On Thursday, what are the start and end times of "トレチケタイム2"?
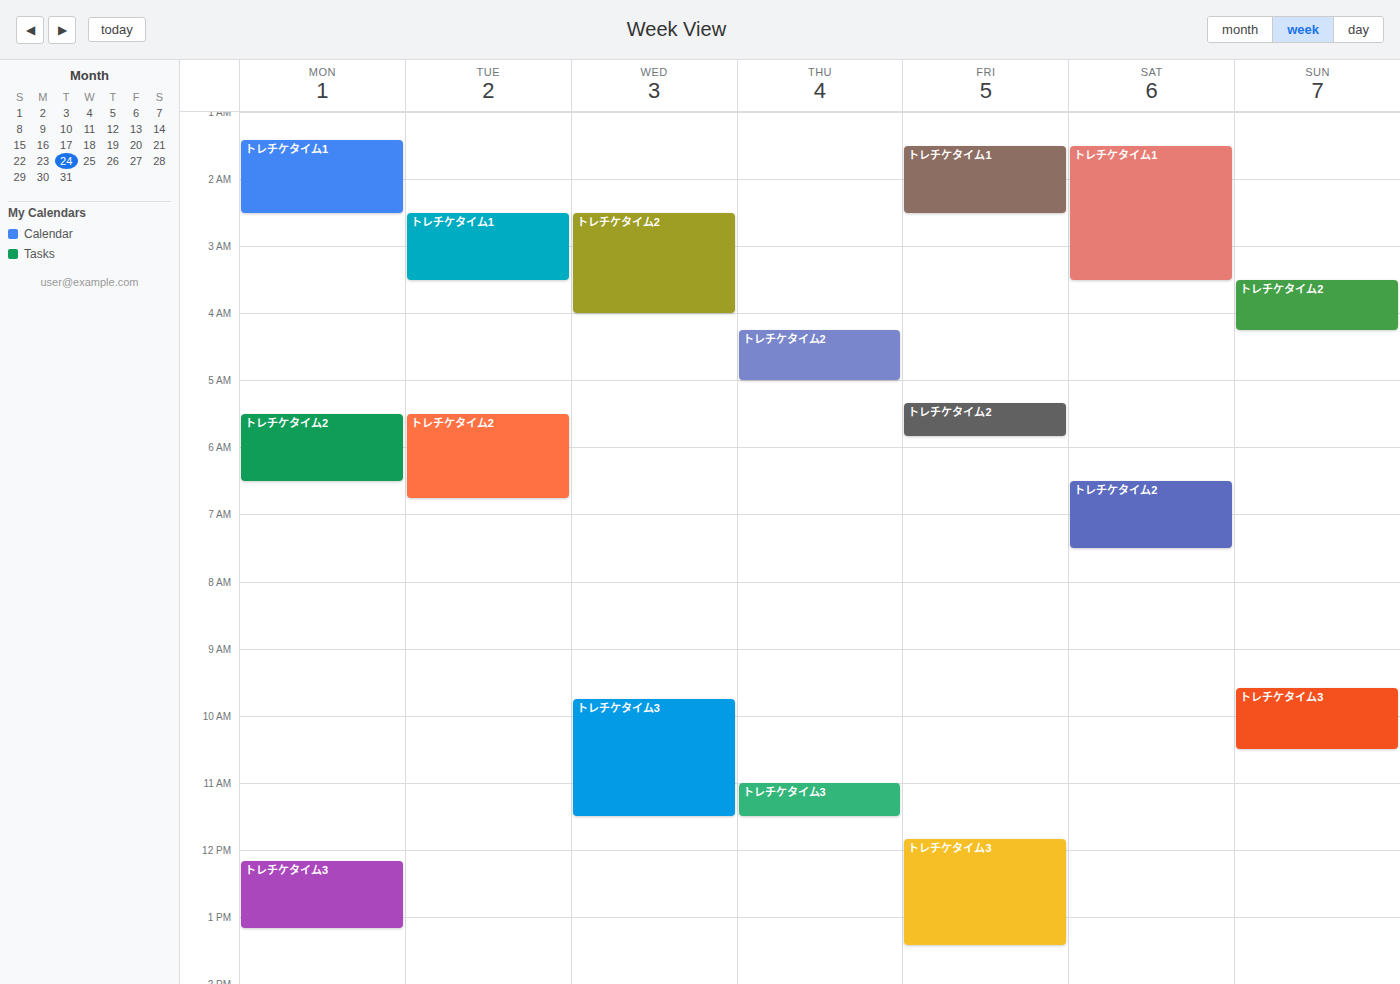
4:15 AM to 5:00 AM